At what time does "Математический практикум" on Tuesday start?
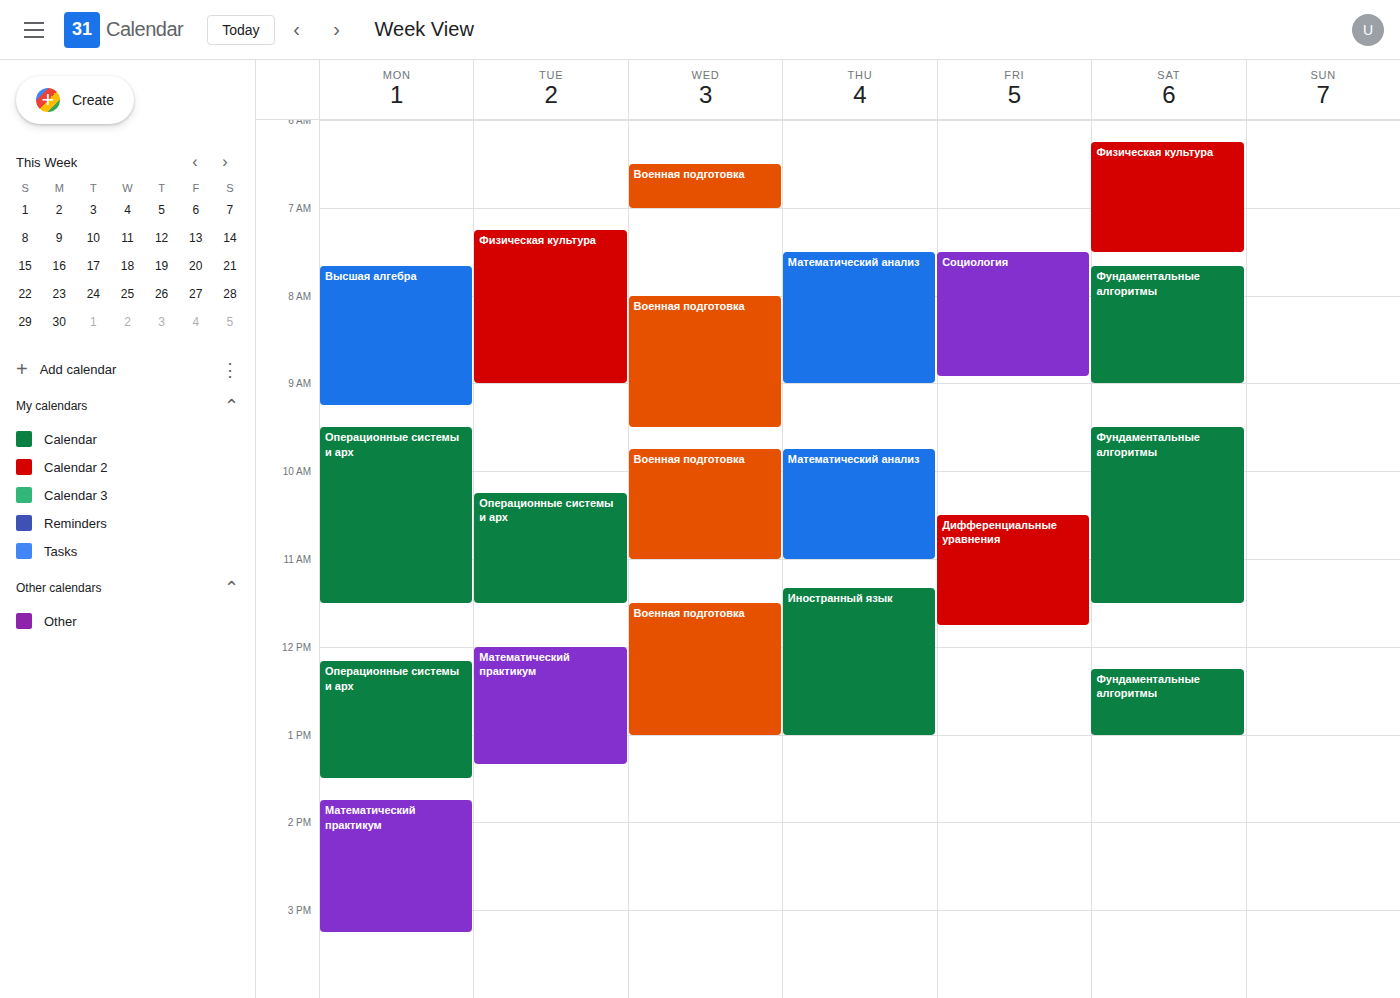
12:00 PM